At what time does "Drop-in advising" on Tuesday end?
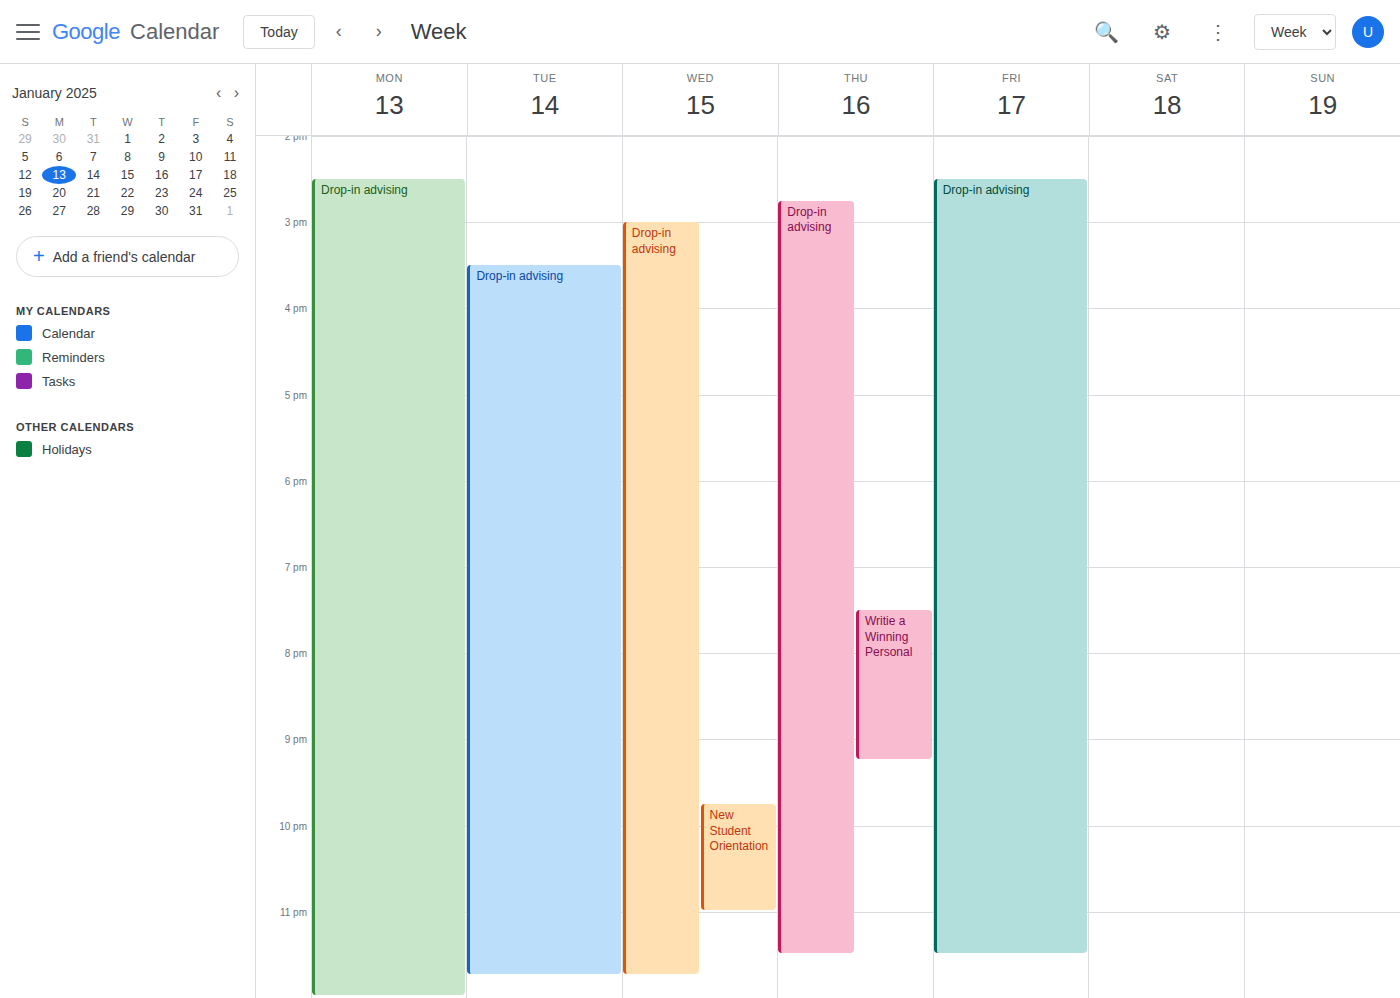
11:45 PM